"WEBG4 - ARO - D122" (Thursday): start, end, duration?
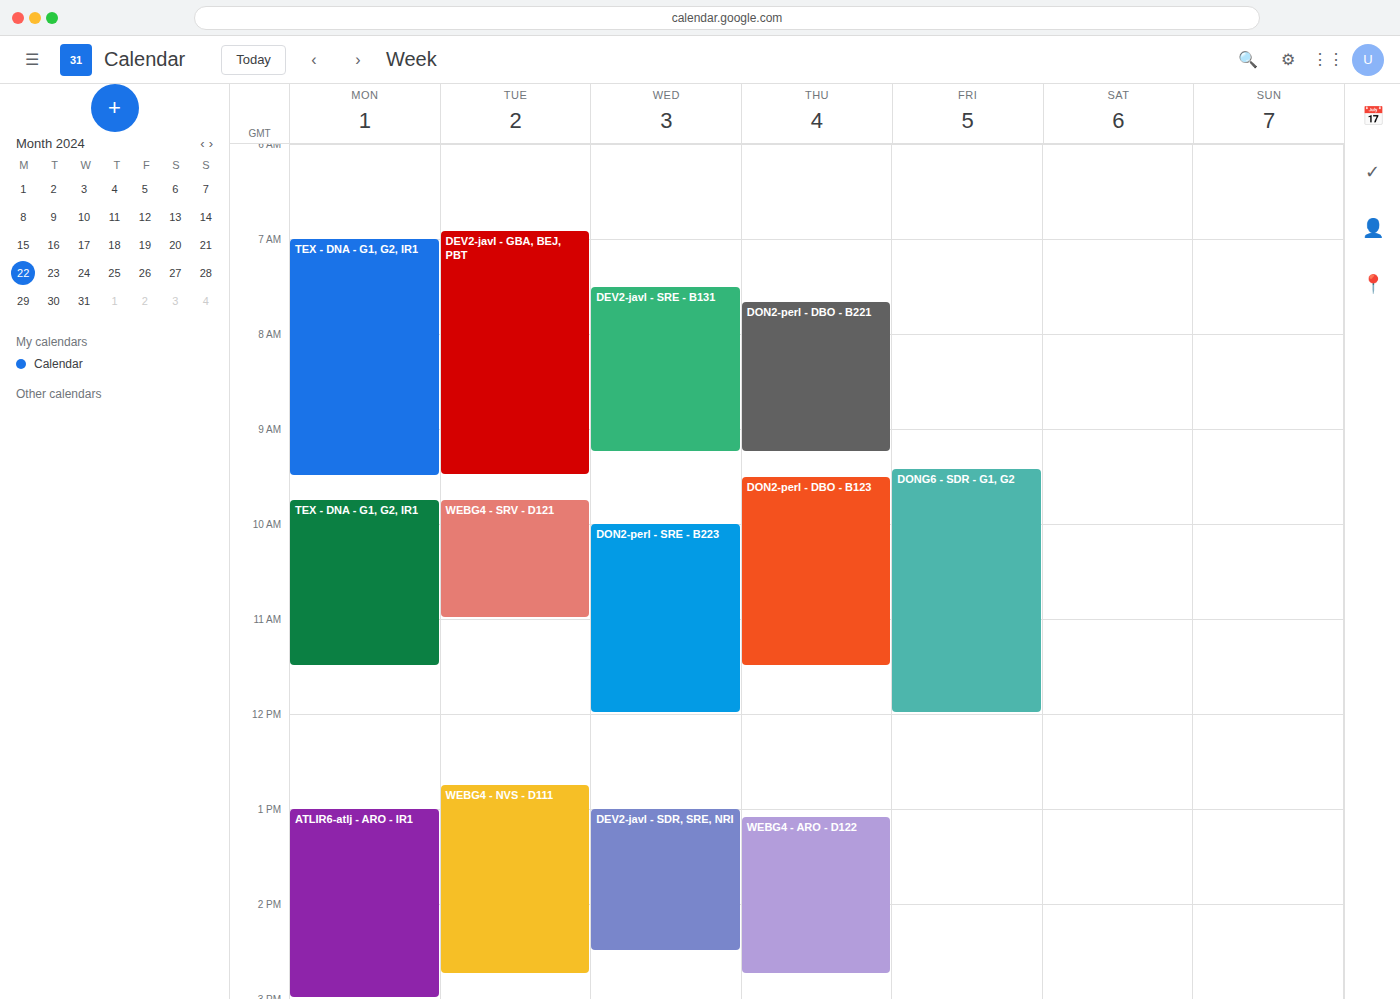
1:05 PM to 2:45 PM, 1 hour 40 minutes